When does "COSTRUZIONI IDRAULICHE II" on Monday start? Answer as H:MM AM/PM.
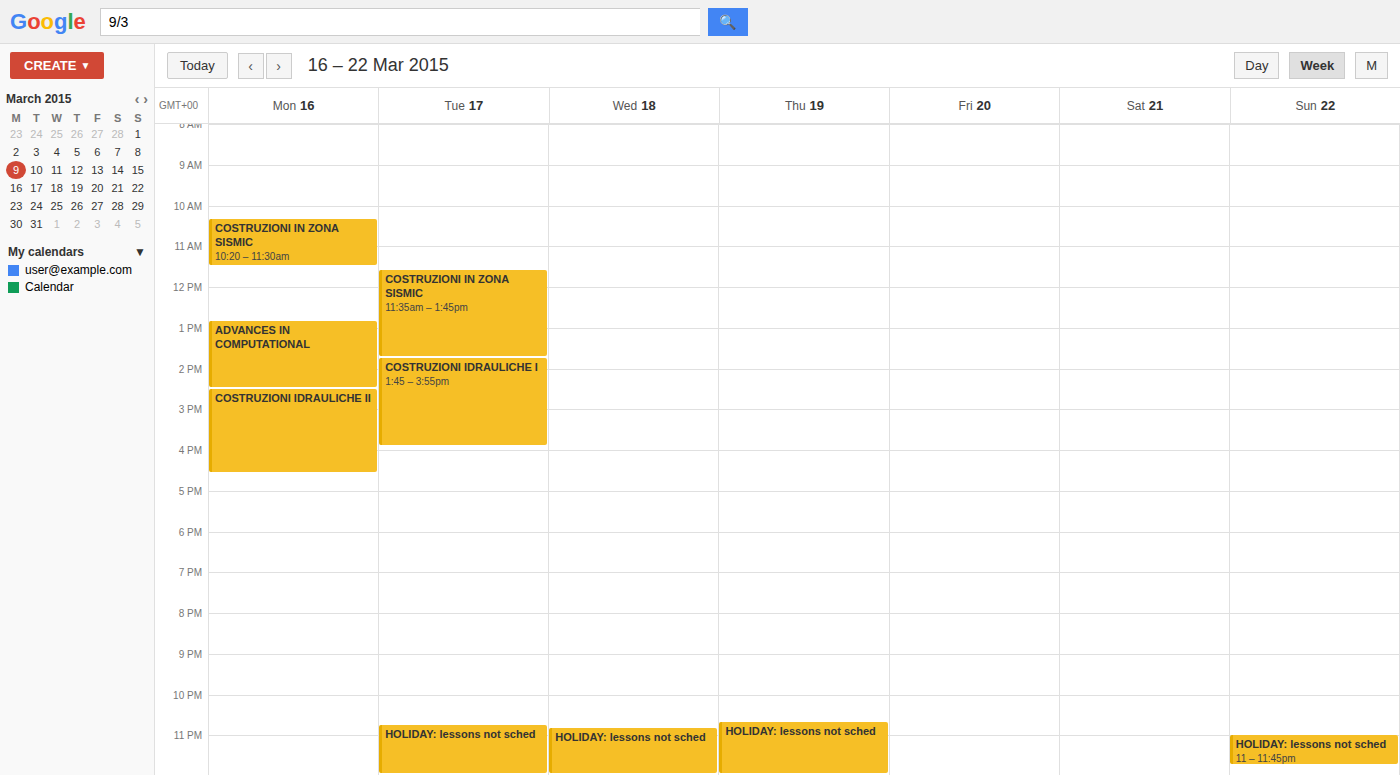
2:30 PM